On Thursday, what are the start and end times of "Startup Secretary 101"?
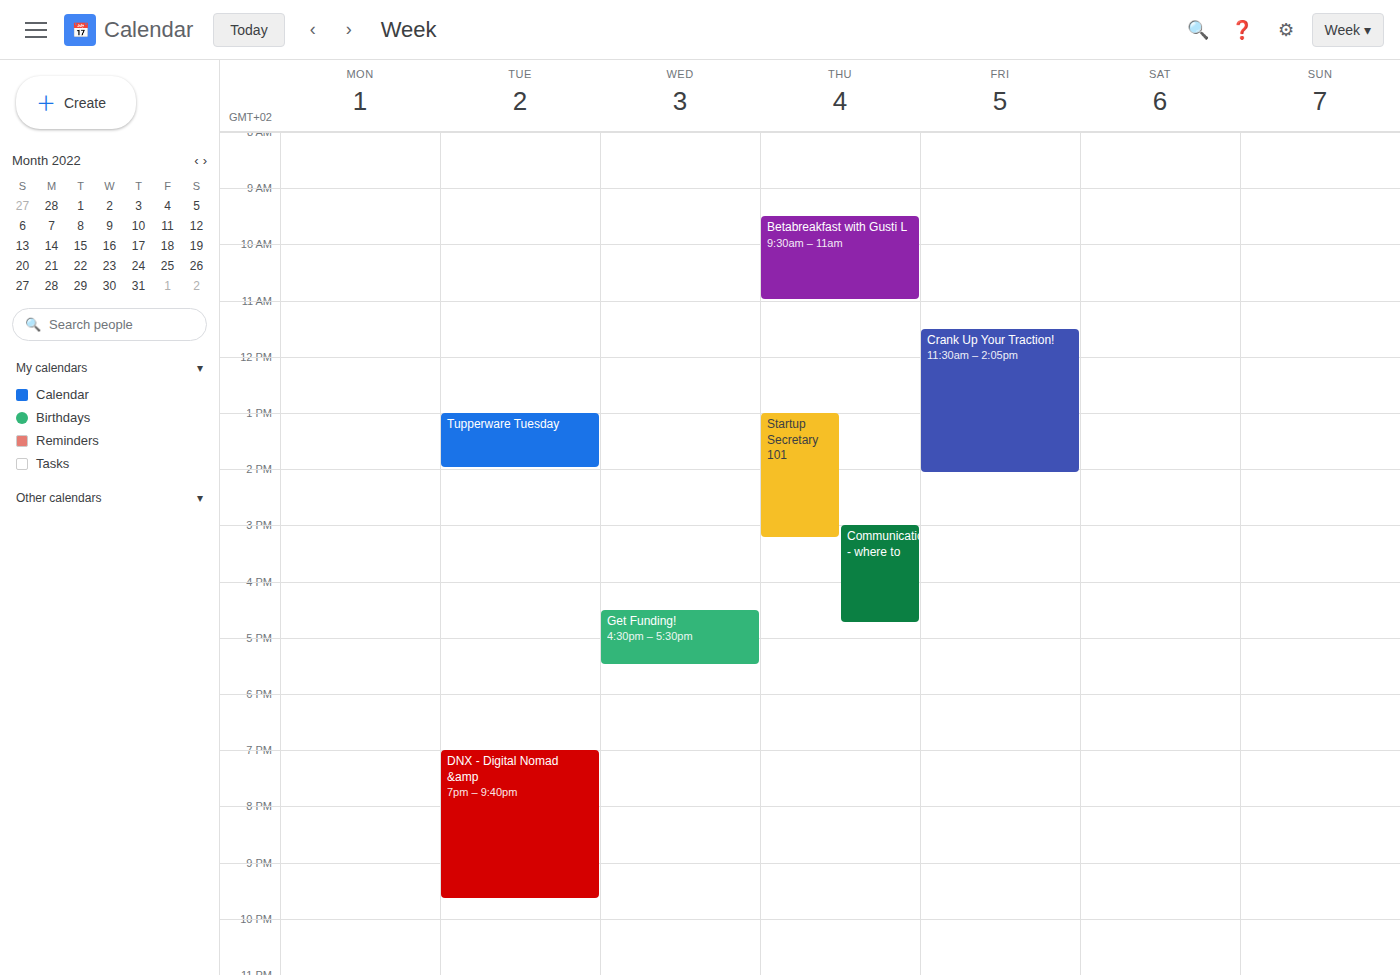
13:00 to 15:15